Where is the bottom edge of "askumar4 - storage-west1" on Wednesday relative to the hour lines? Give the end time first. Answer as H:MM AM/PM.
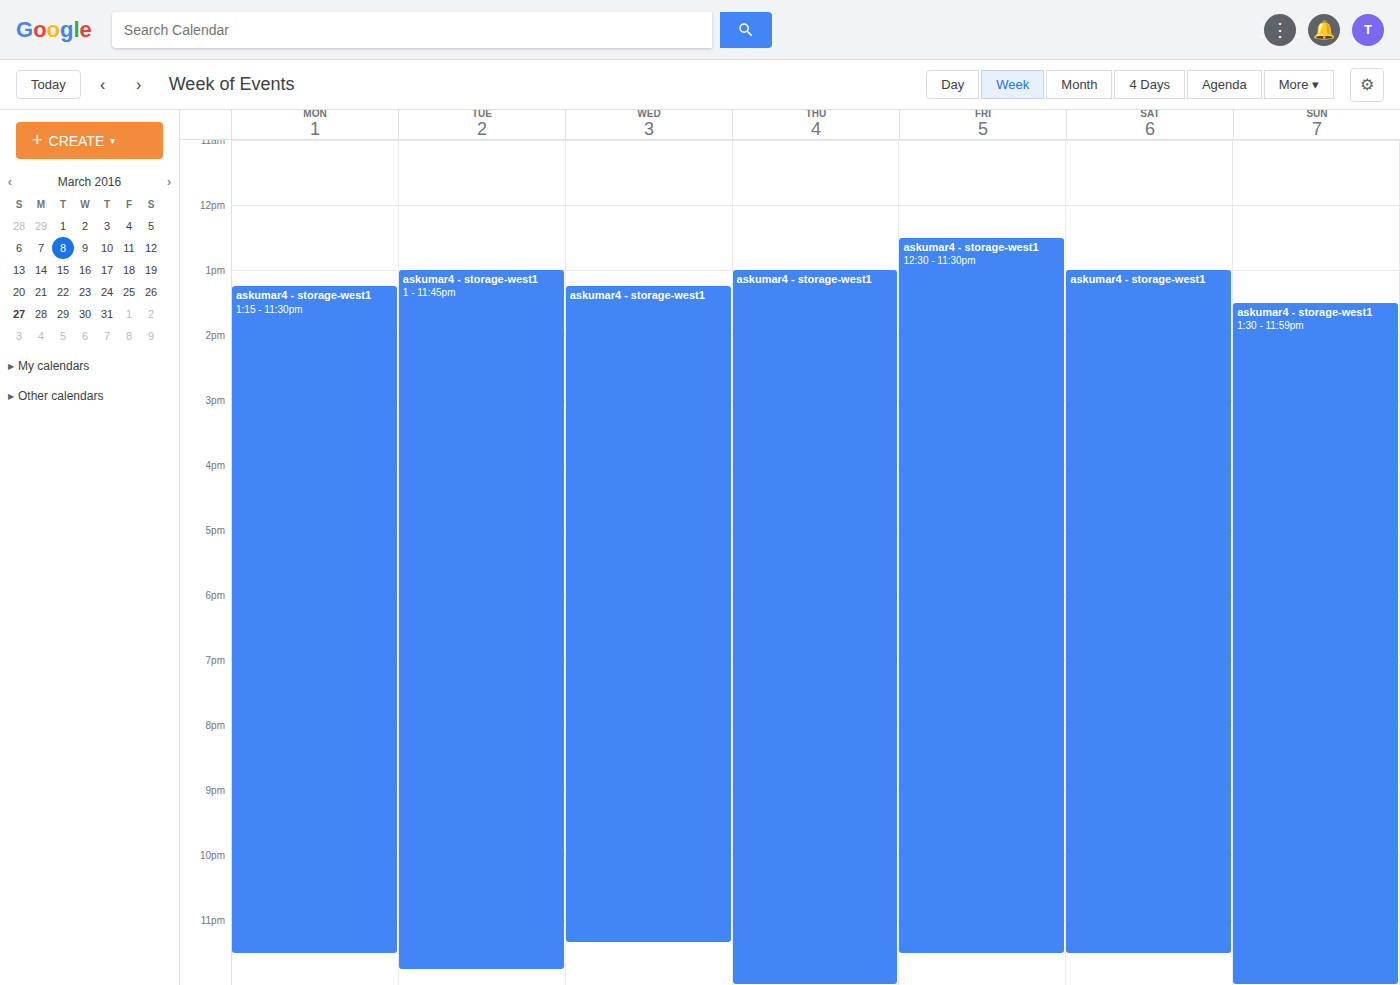
11:20 PM -- neither: 20 minutes below the 11 PM line and 40 minutes above the 12 AM line.